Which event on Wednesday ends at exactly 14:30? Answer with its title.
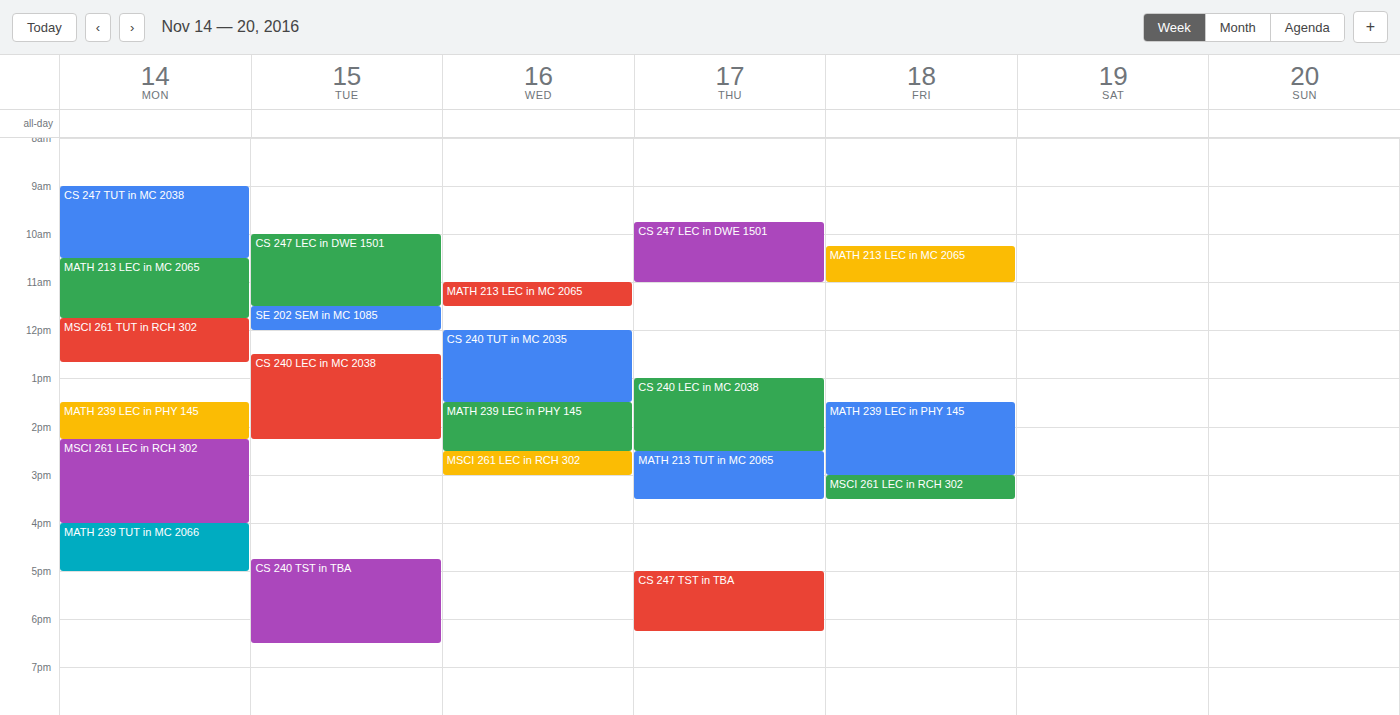
"MATH 239 LEC in PHY 145"